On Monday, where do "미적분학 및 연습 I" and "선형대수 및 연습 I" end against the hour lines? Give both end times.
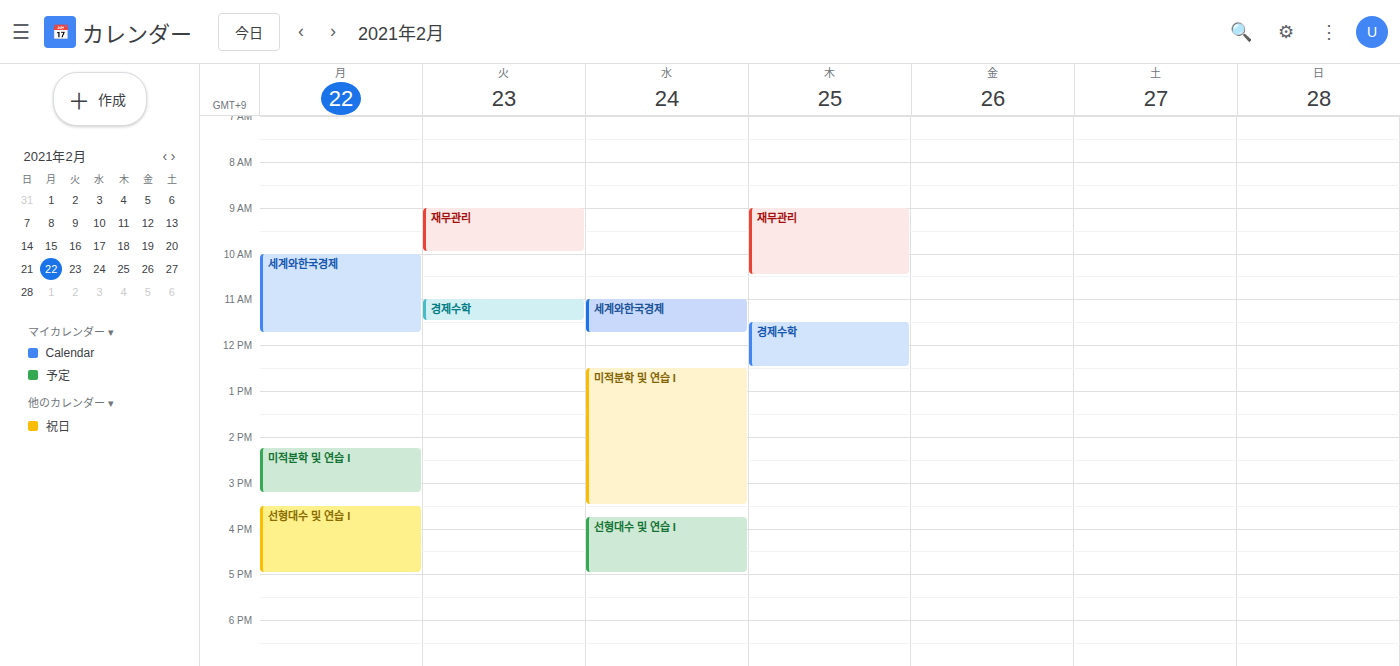
"미적분학 및 연습 I": 3:15 PM, neither: a quarter of the way from the 3 PM line to the 4 PM line. "선형대수 및 연습 I": 5:00 PM, exactly on the 5 PM line.